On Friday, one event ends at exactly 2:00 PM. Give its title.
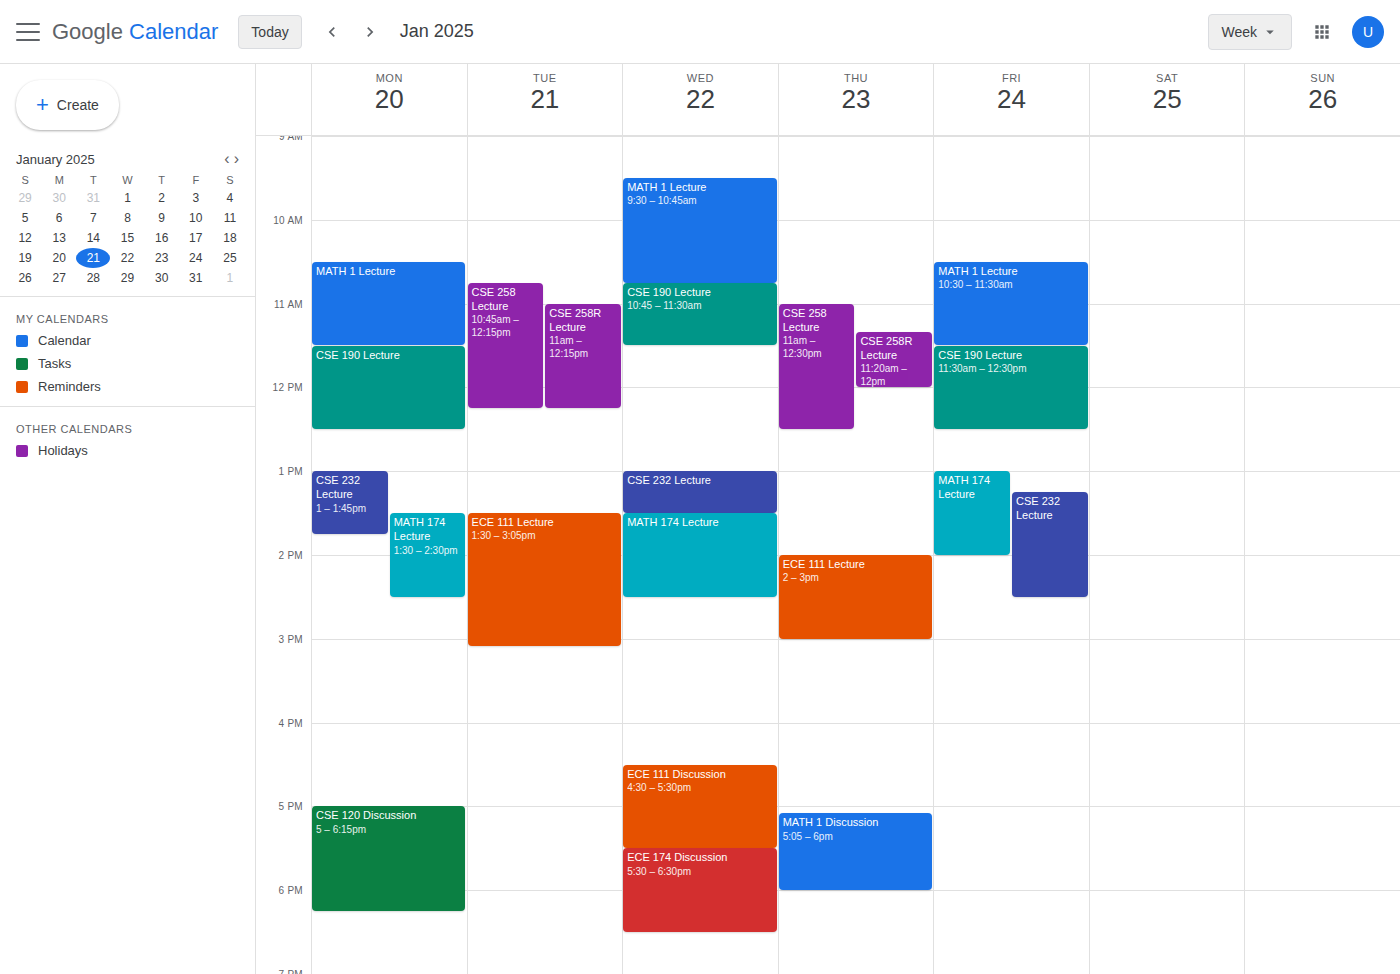
"MATH 174 Lecture"